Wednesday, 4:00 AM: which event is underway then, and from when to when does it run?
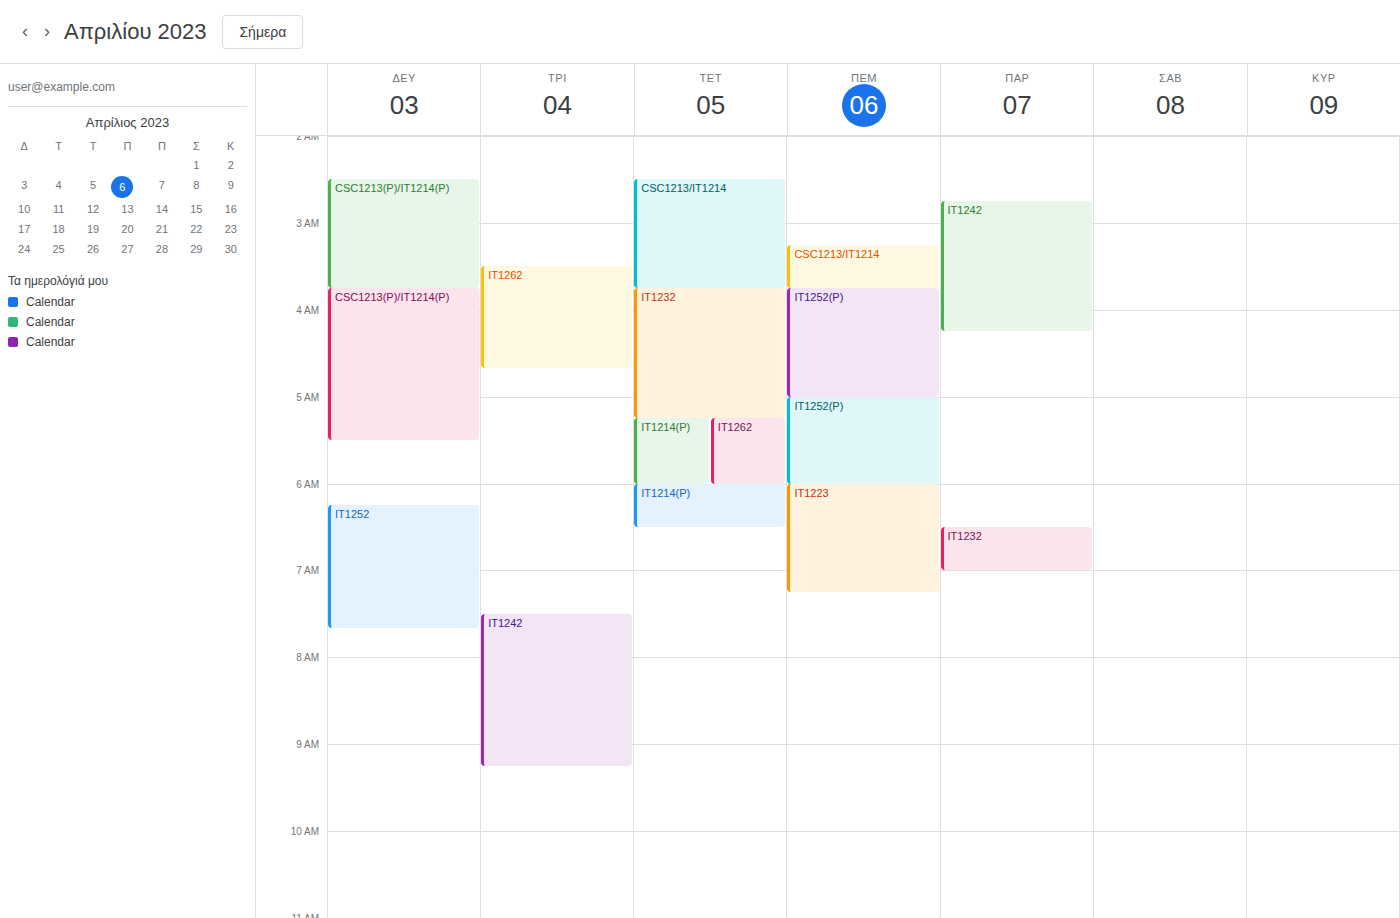
"IT1232", 3:45 AM to 5:15 AM